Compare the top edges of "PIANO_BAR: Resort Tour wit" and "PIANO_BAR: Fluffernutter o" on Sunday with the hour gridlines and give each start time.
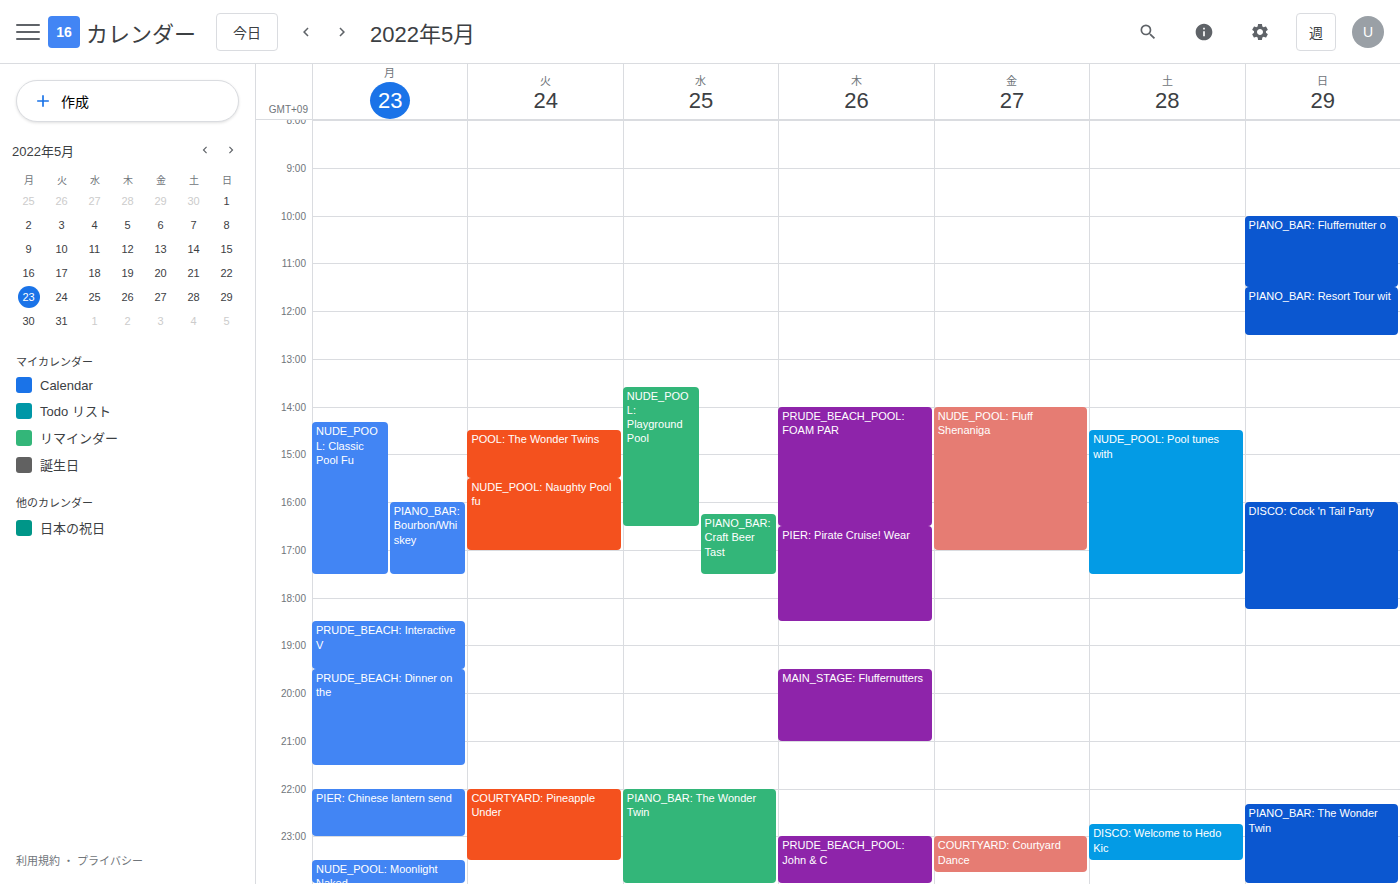
"PIANO_BAR: Resort Tour wit": 11:30 AM, halfway between the 11 AM and 12 PM lines. "PIANO_BAR: Fluffernutter o": 10:00 AM, exactly on the 10 AM line.